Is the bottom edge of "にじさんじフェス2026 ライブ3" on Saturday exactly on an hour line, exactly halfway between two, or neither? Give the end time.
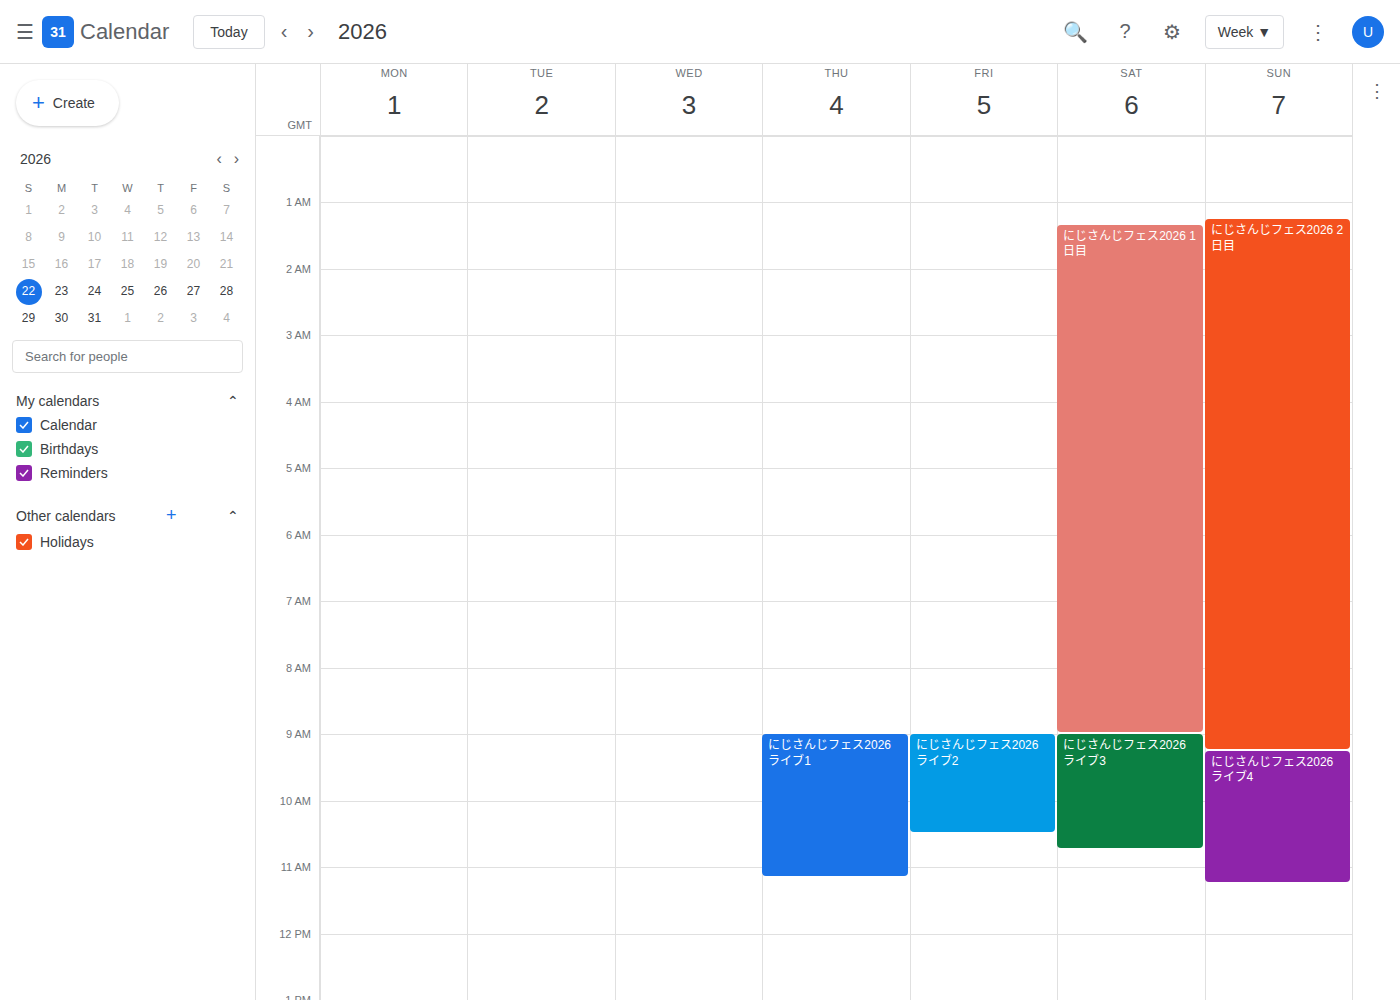
10:45 AM -- neither: three quarters of the way from the 10 AM line to the 11 AM line.